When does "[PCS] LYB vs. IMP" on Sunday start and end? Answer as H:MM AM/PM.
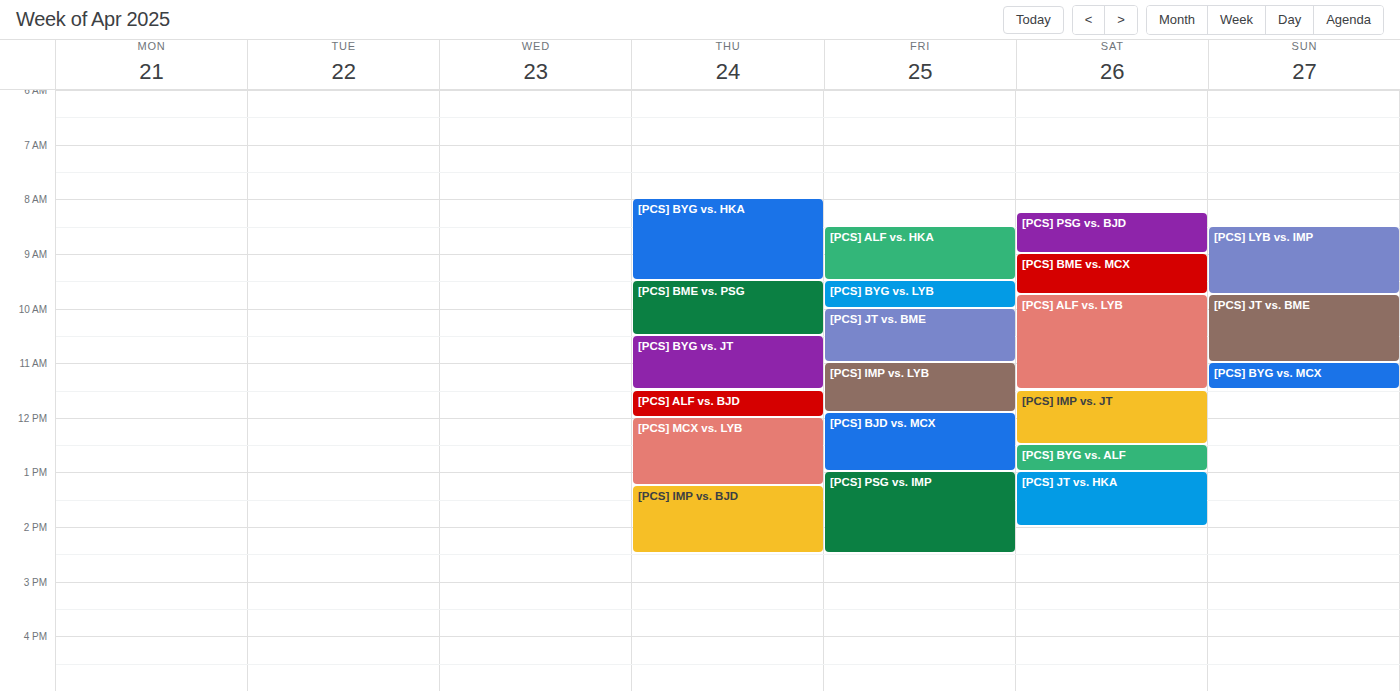
8:30 AM to 9:45 AM